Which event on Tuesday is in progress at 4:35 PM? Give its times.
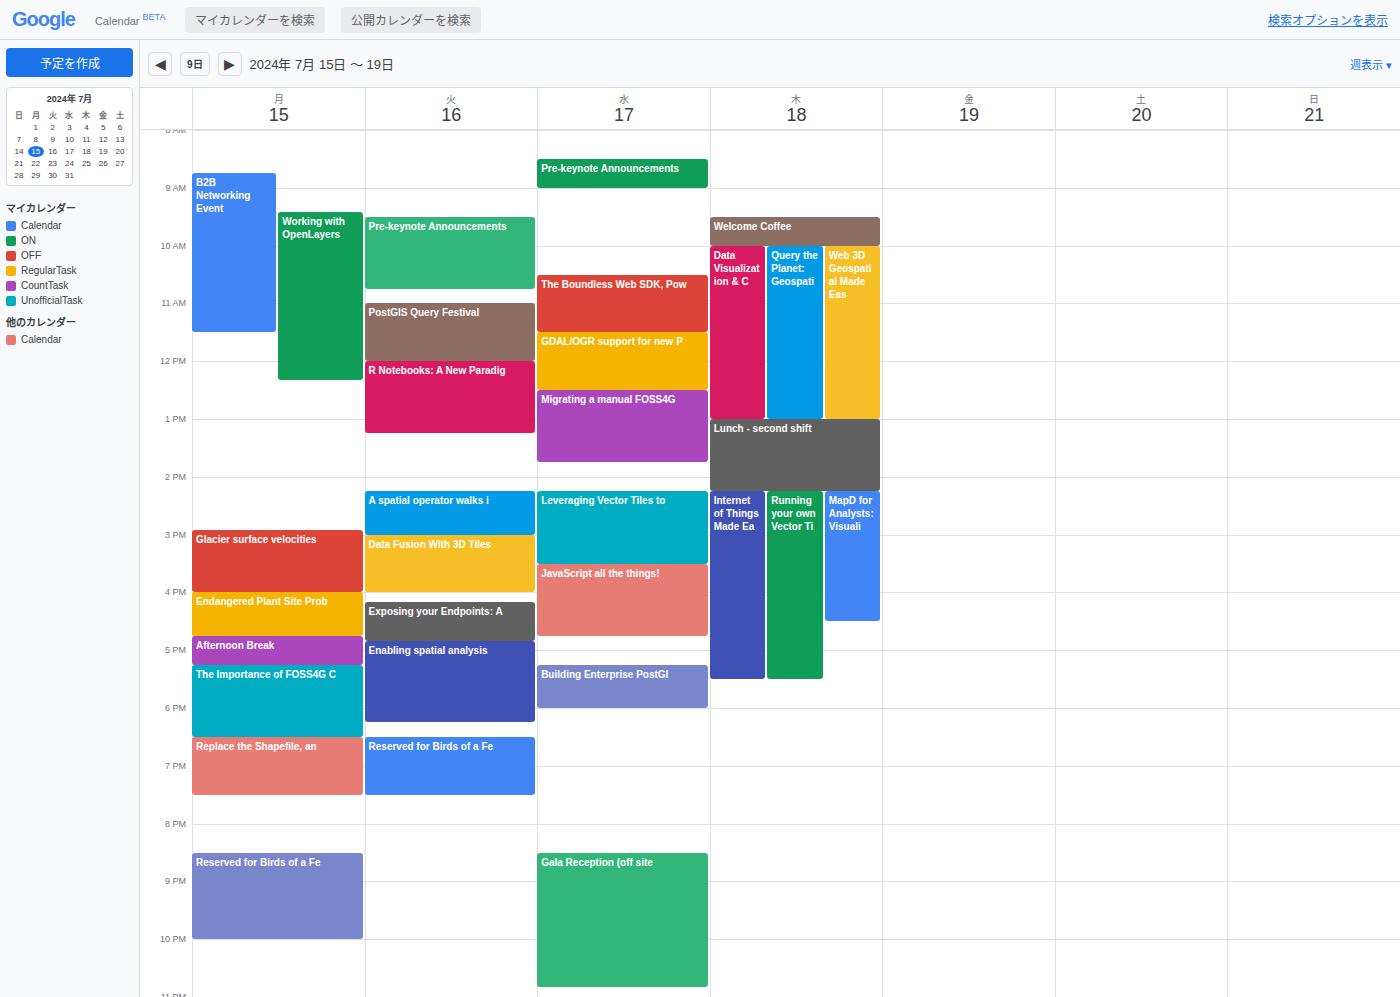
"Exposing your Endpoints: A", 4:10 PM to 4:50 PM